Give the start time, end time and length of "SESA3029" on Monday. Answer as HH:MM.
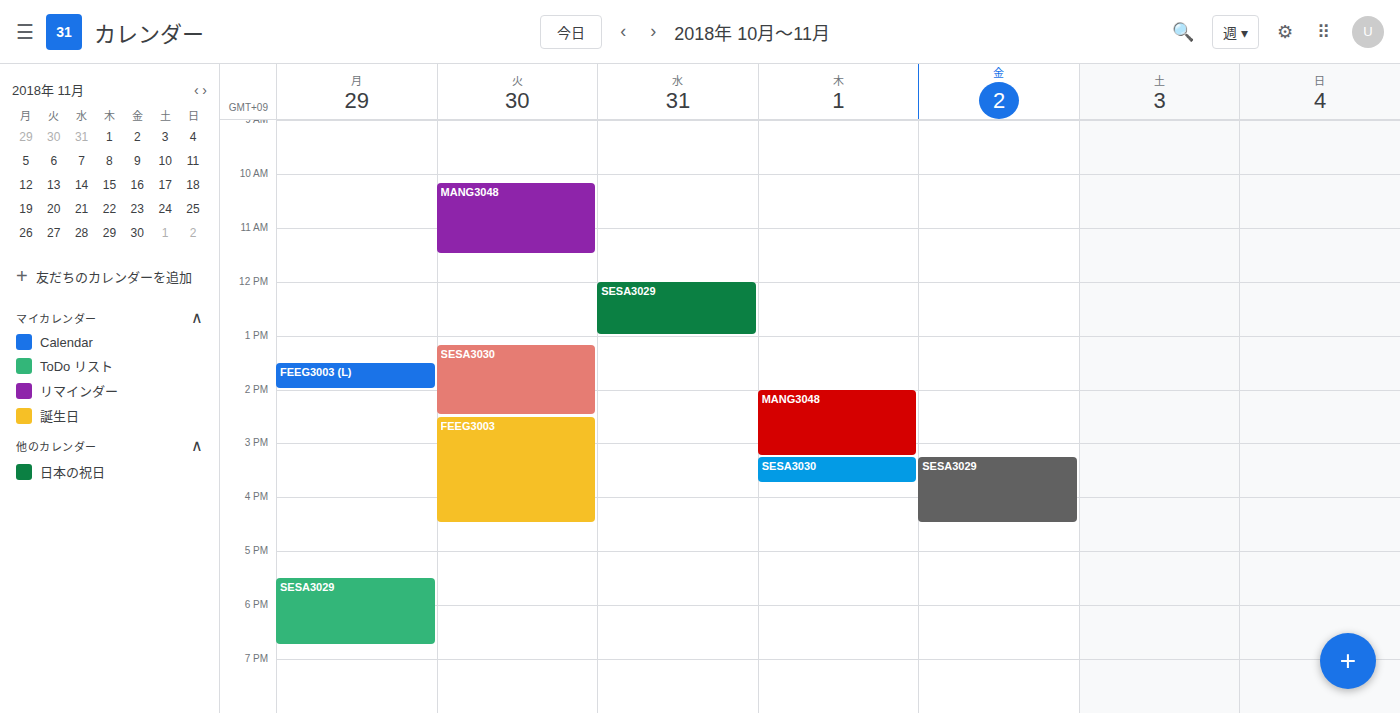
17:30 to 18:45, 1 hour 15 minutes